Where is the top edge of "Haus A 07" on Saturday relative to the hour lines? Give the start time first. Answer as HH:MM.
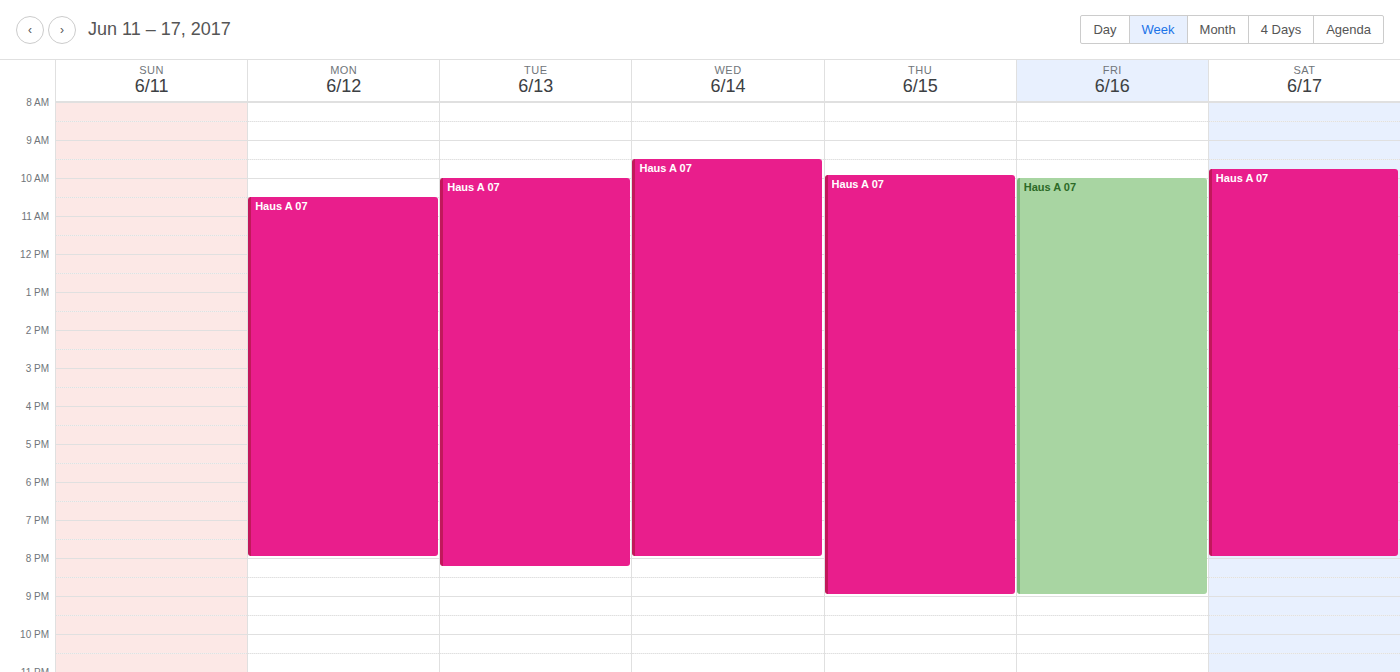
09:45 -- neither: three quarters of the way from the 09:00 line to the 10:00 line.